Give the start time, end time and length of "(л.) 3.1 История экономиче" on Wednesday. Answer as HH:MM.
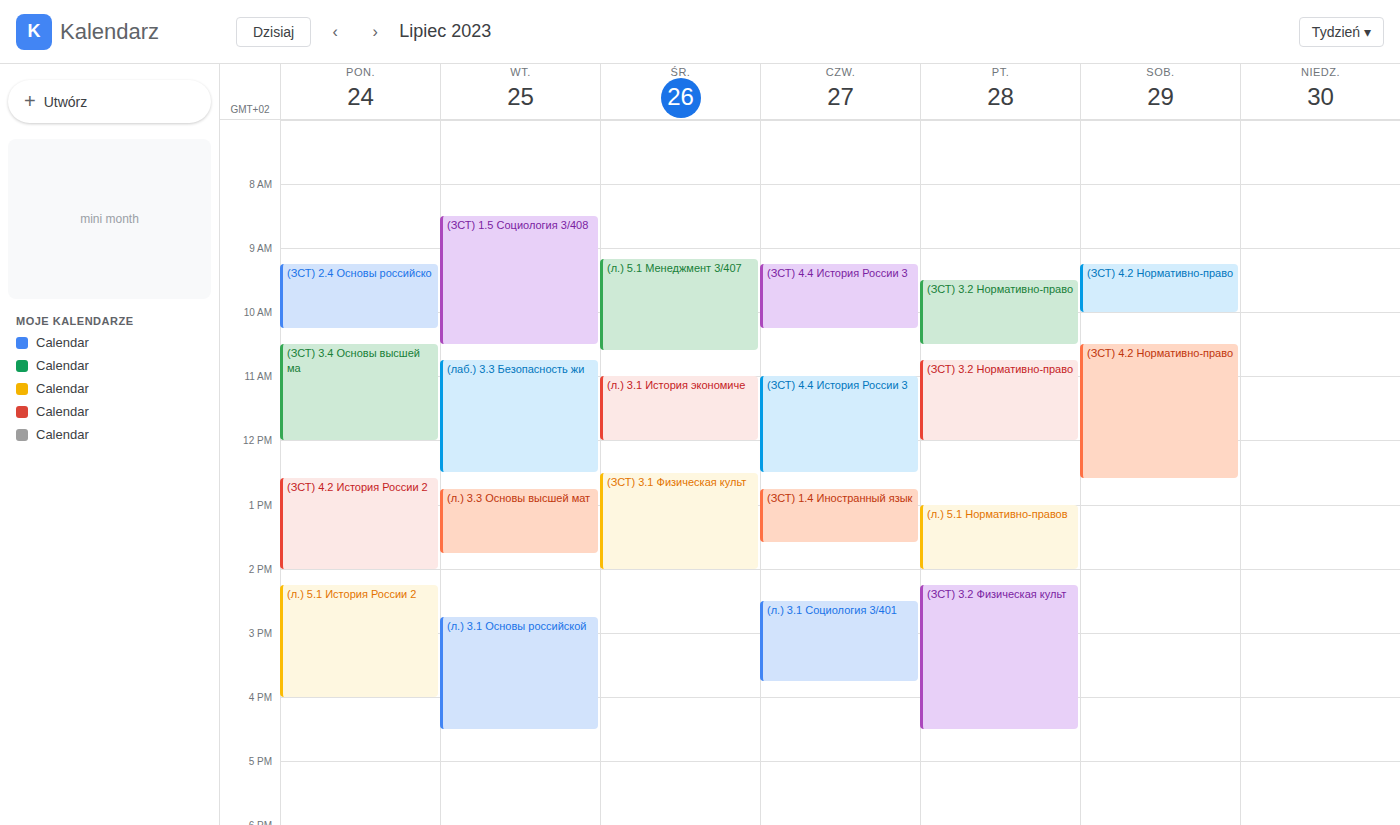
11:00 to 12:00, 1 hour